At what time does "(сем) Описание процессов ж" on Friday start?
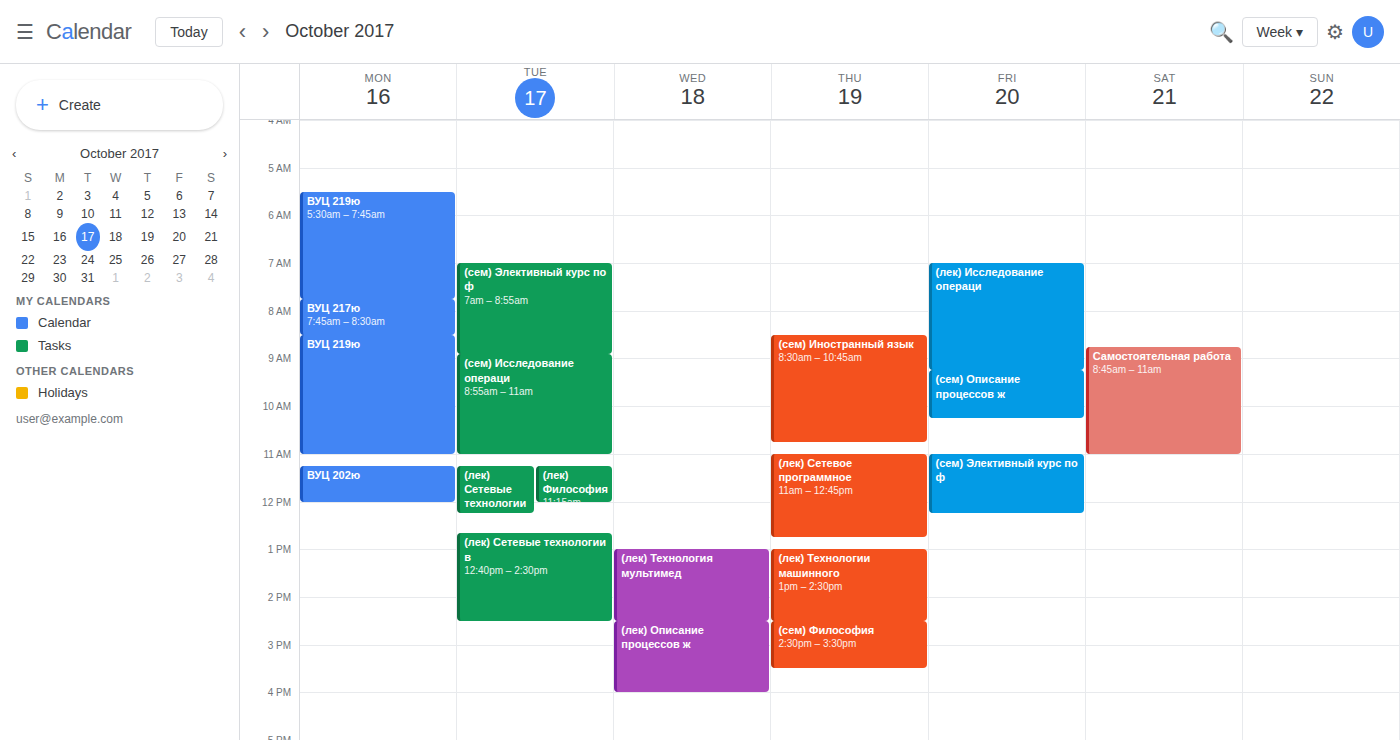
09:15